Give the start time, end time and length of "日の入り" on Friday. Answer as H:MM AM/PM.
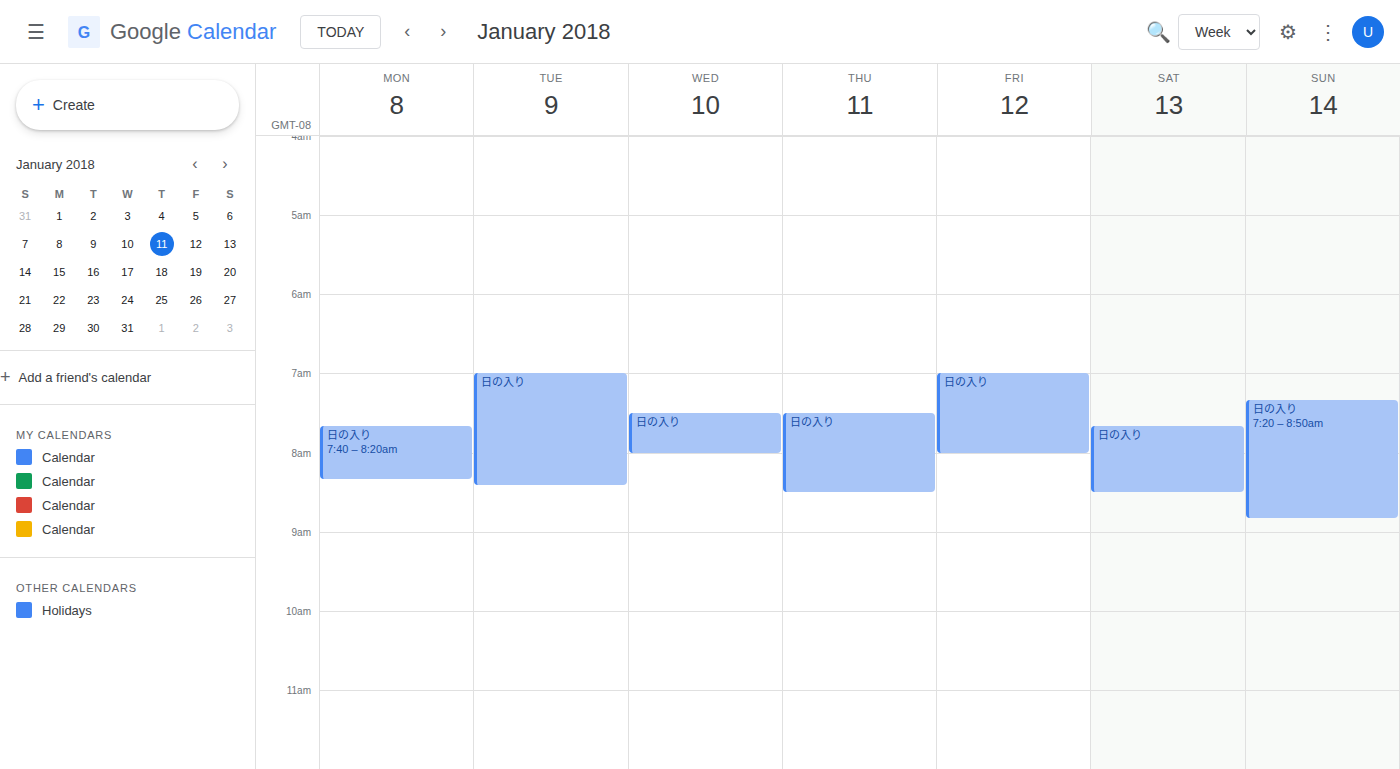
7:00 AM to 8:00 AM, 1 hour